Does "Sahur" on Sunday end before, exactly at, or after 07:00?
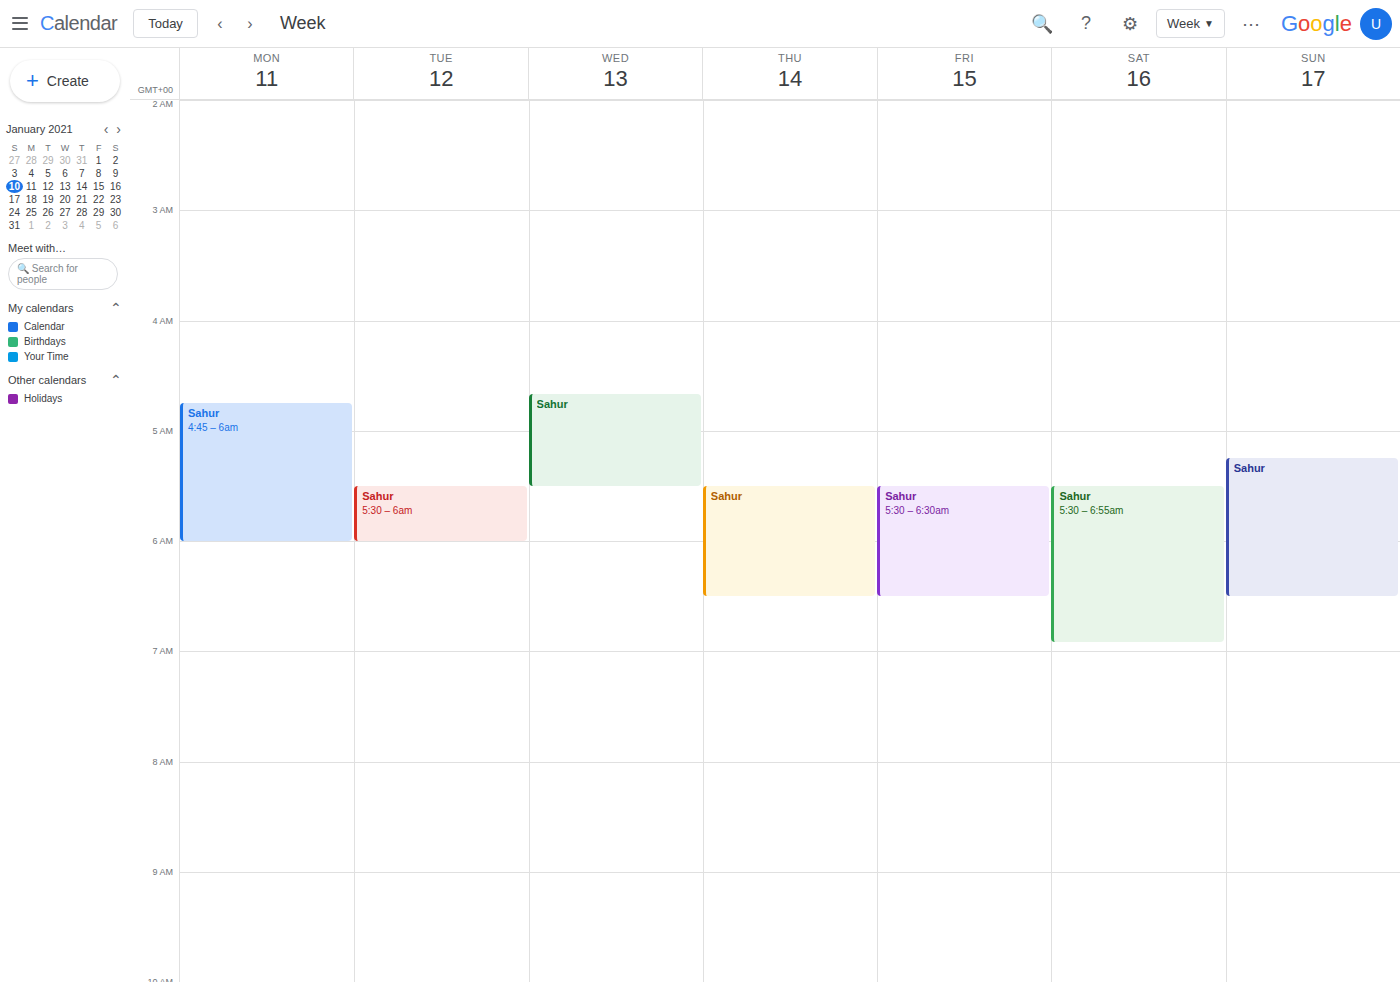
06:30 -- before 07:00, 30 minutes above the 07:00 line.